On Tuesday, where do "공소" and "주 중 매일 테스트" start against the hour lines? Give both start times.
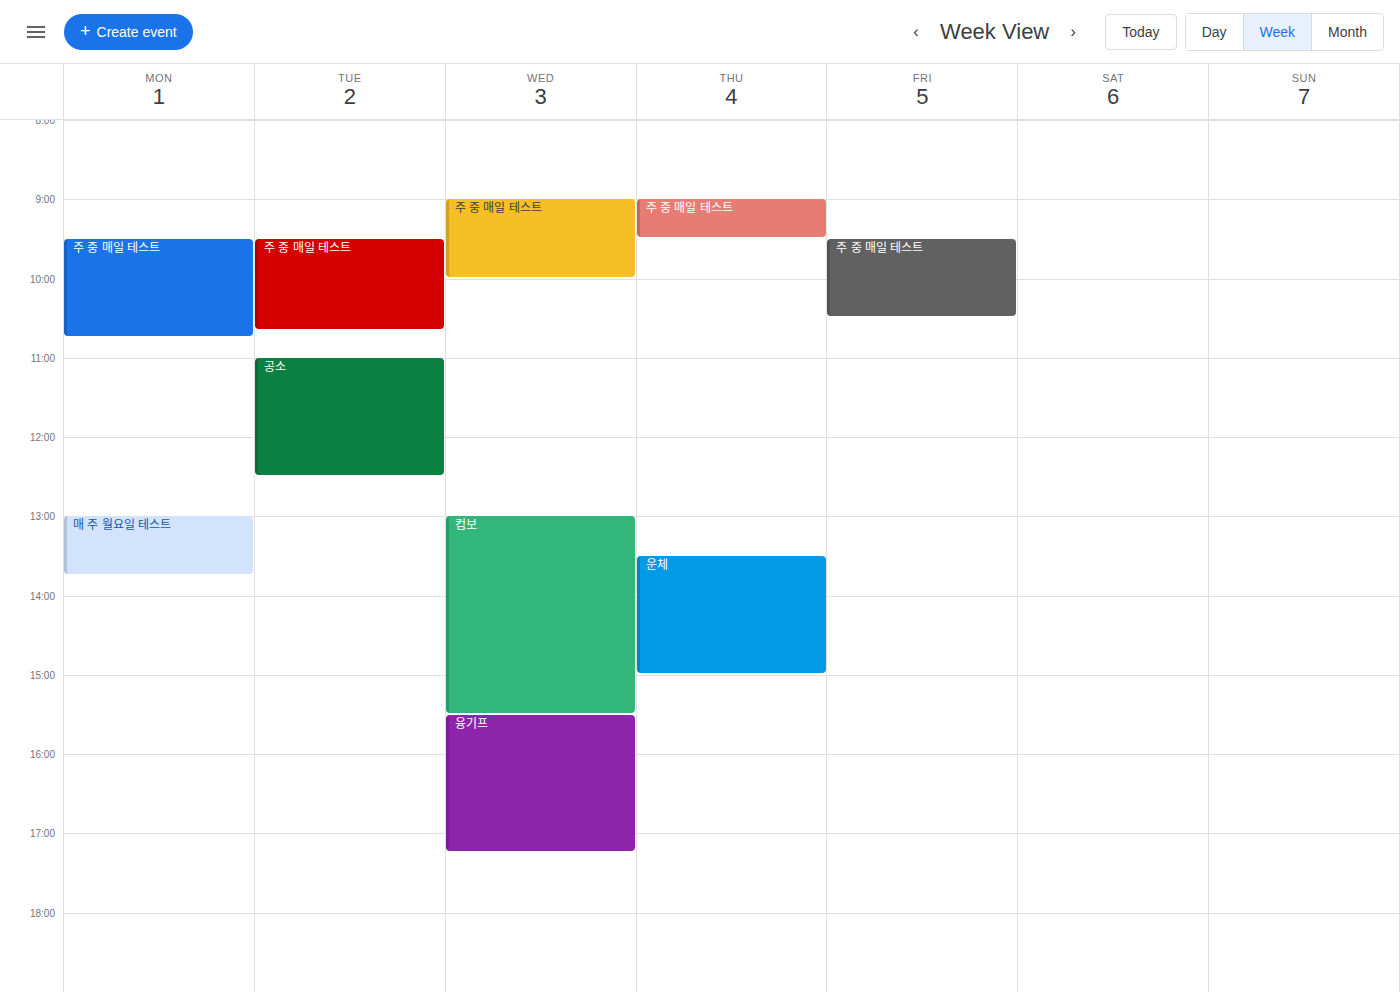
"공소": 11:00 AM, exactly on the 11 AM line. "주 중 매일 테스트": 9:30 AM, halfway between the 9 AM and 10 AM lines.